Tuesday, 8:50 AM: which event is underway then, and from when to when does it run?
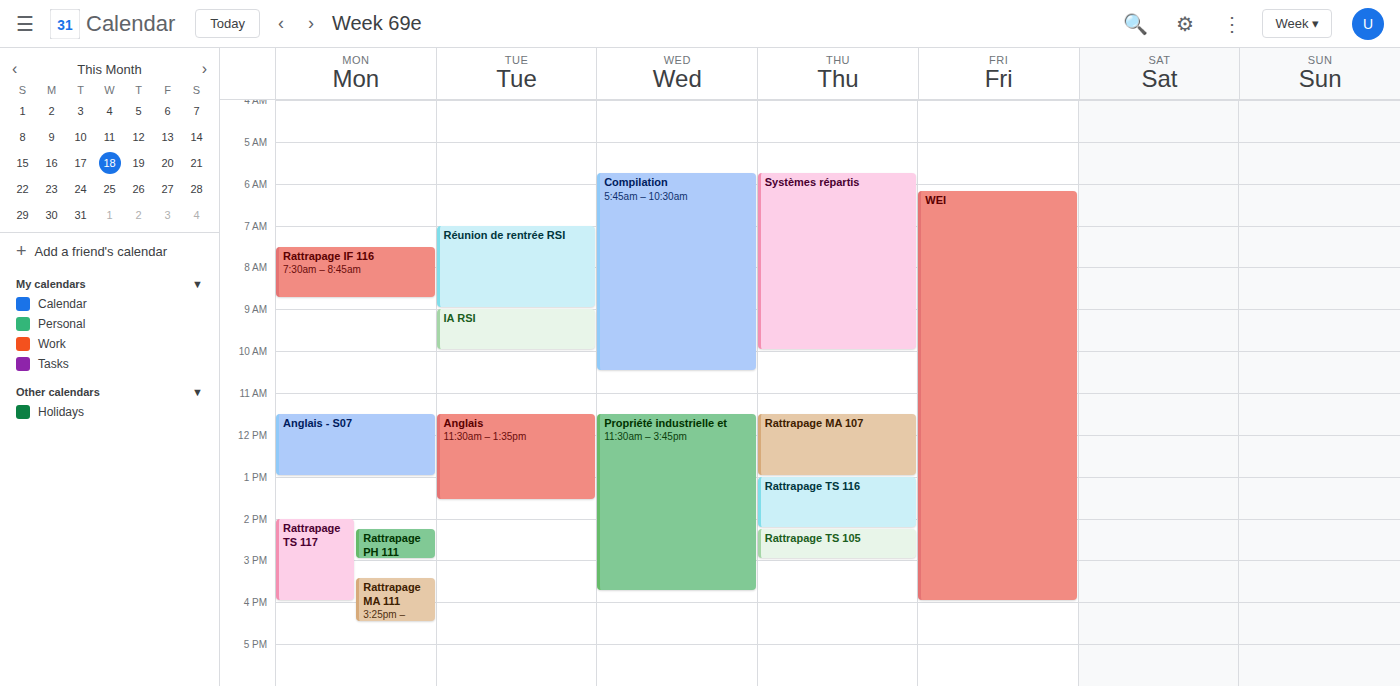
"Réunion de rentrée RSI", 7:00 AM to 9:00 AM